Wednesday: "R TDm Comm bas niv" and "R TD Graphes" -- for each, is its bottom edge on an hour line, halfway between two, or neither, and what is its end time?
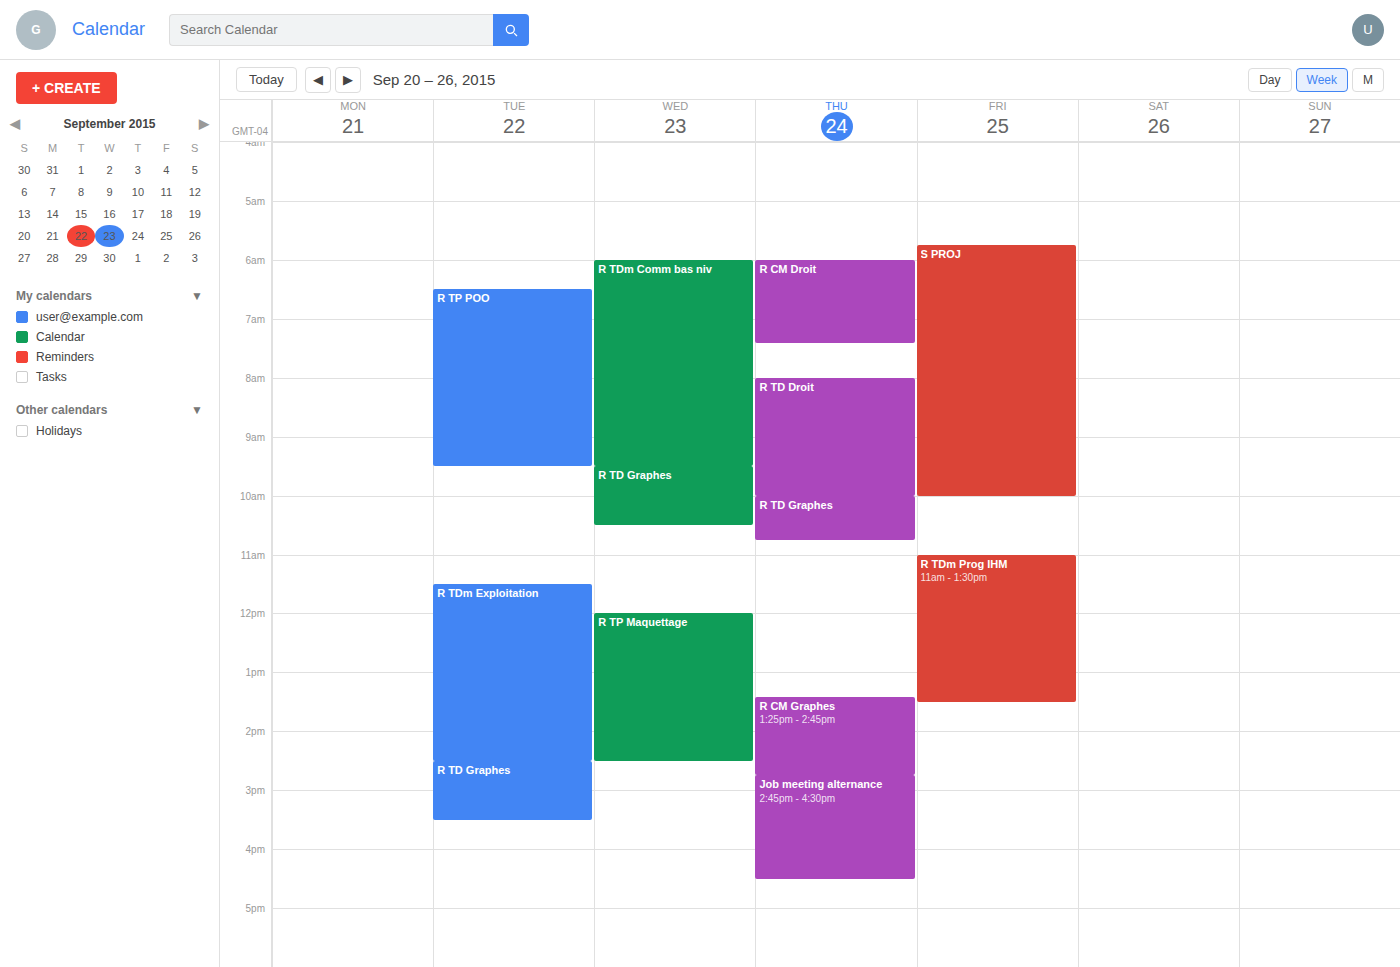
"R TDm Comm bas niv": 9:30 AM, halfway between the 9 AM and 10 AM lines. "R TD Graphes": 10:30 AM, halfway between the 10 AM and 11 AM lines.